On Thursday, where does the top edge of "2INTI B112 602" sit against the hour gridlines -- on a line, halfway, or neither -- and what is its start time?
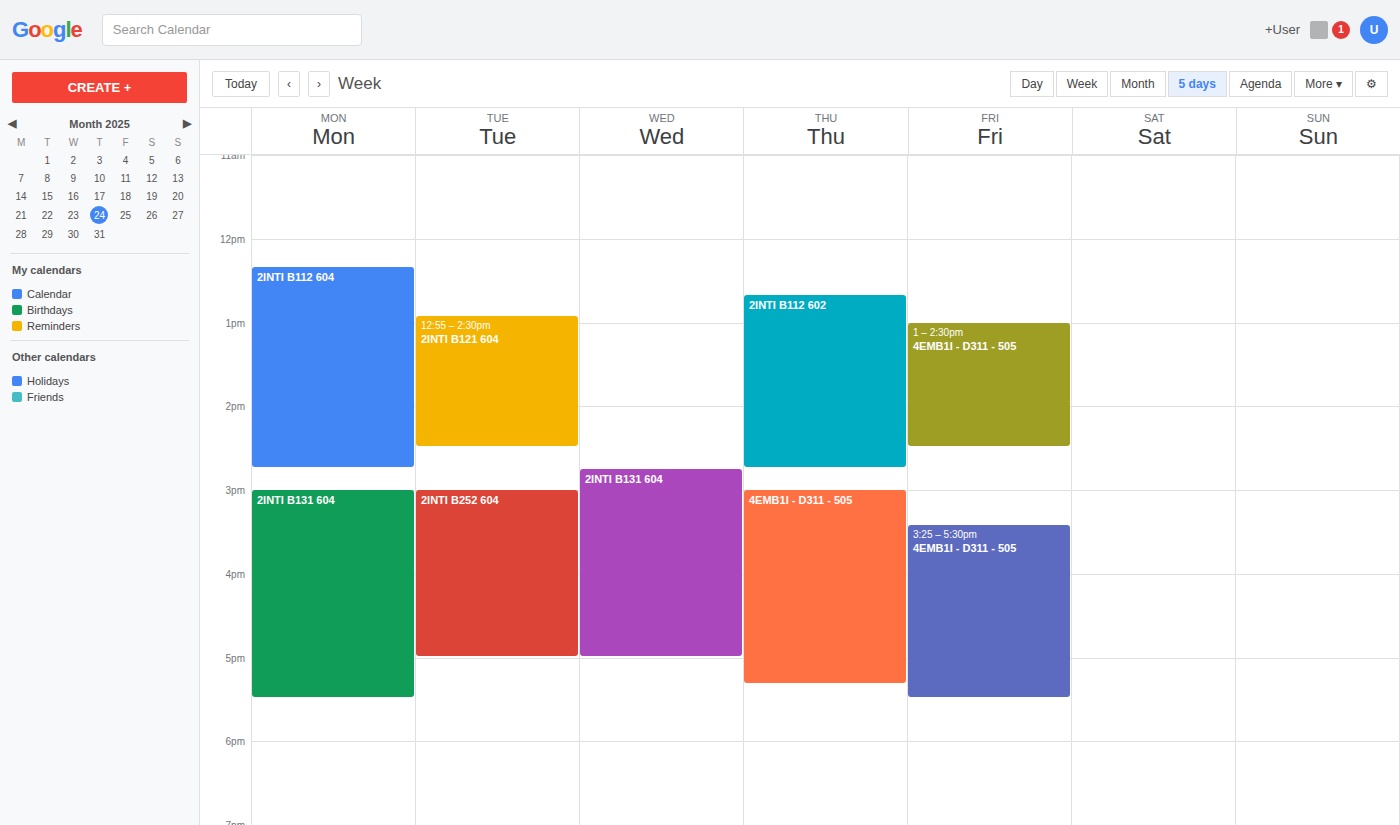
12:40 PM -- neither: 40 minutes below the 12 PM line and 20 minutes above the 1 PM line.